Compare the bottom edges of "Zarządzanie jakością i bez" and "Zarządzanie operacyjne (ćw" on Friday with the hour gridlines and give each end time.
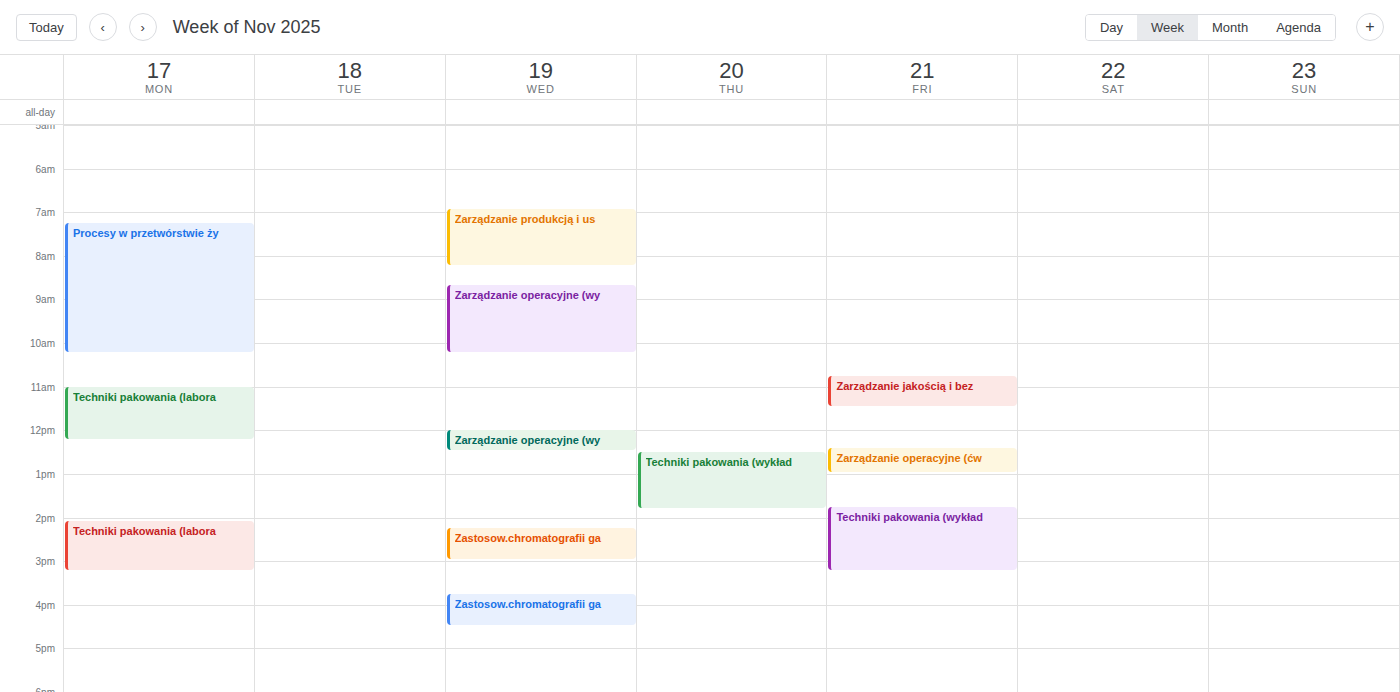
"Zarządzanie jakością i bez": 11:30 AM, halfway between the 11 AM and 12 PM lines. "Zarządzanie operacyjne (ćw": 1:00 PM, exactly on the 1 PM line.